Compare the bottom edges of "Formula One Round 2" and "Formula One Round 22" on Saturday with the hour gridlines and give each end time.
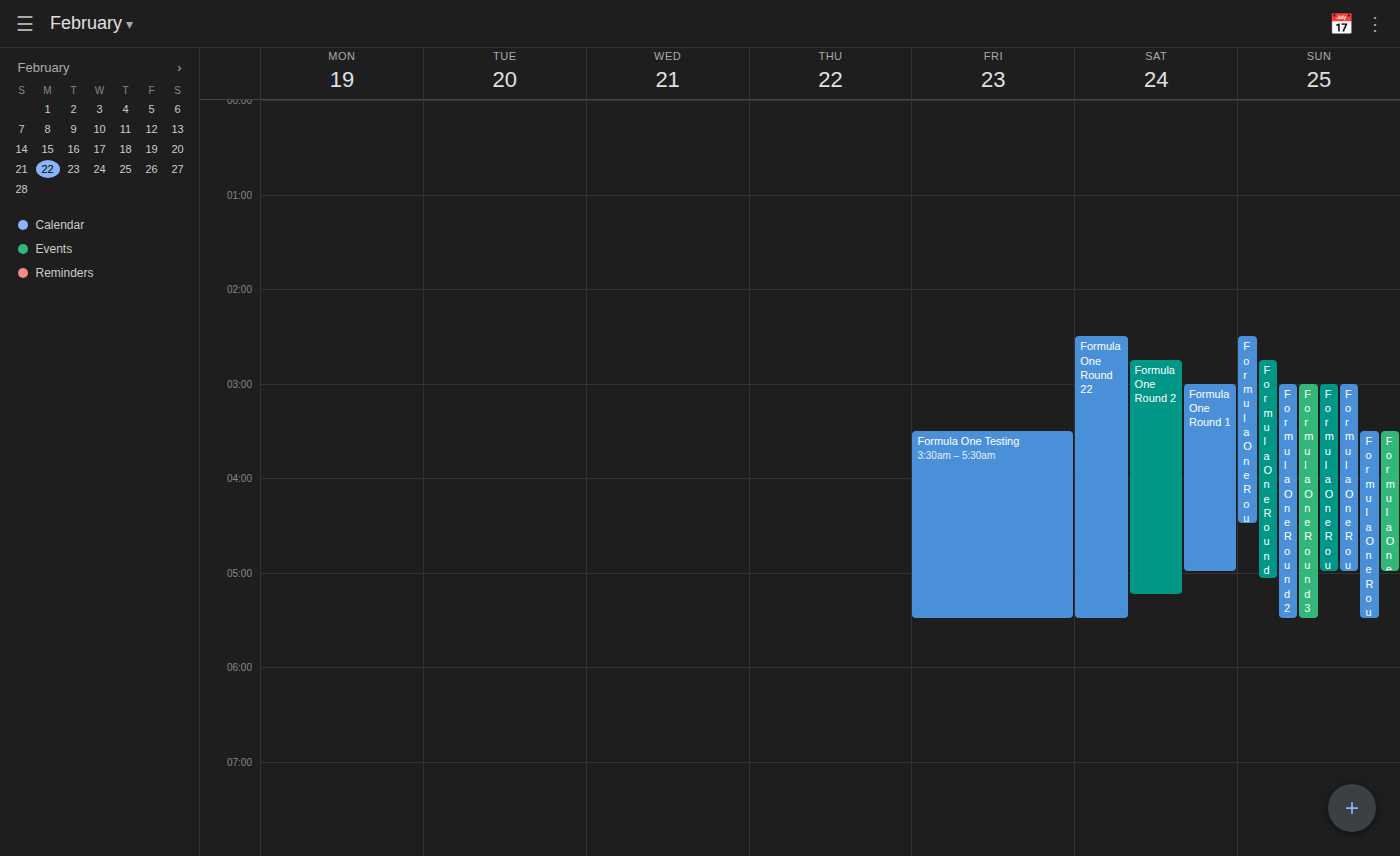
"Formula One Round 2": 5:15 AM, neither: a quarter of the way from the 5 AM line to the 6 AM line. "Formula One Round 22": 5:30 AM, halfway between the 5 AM and 6 AM lines.